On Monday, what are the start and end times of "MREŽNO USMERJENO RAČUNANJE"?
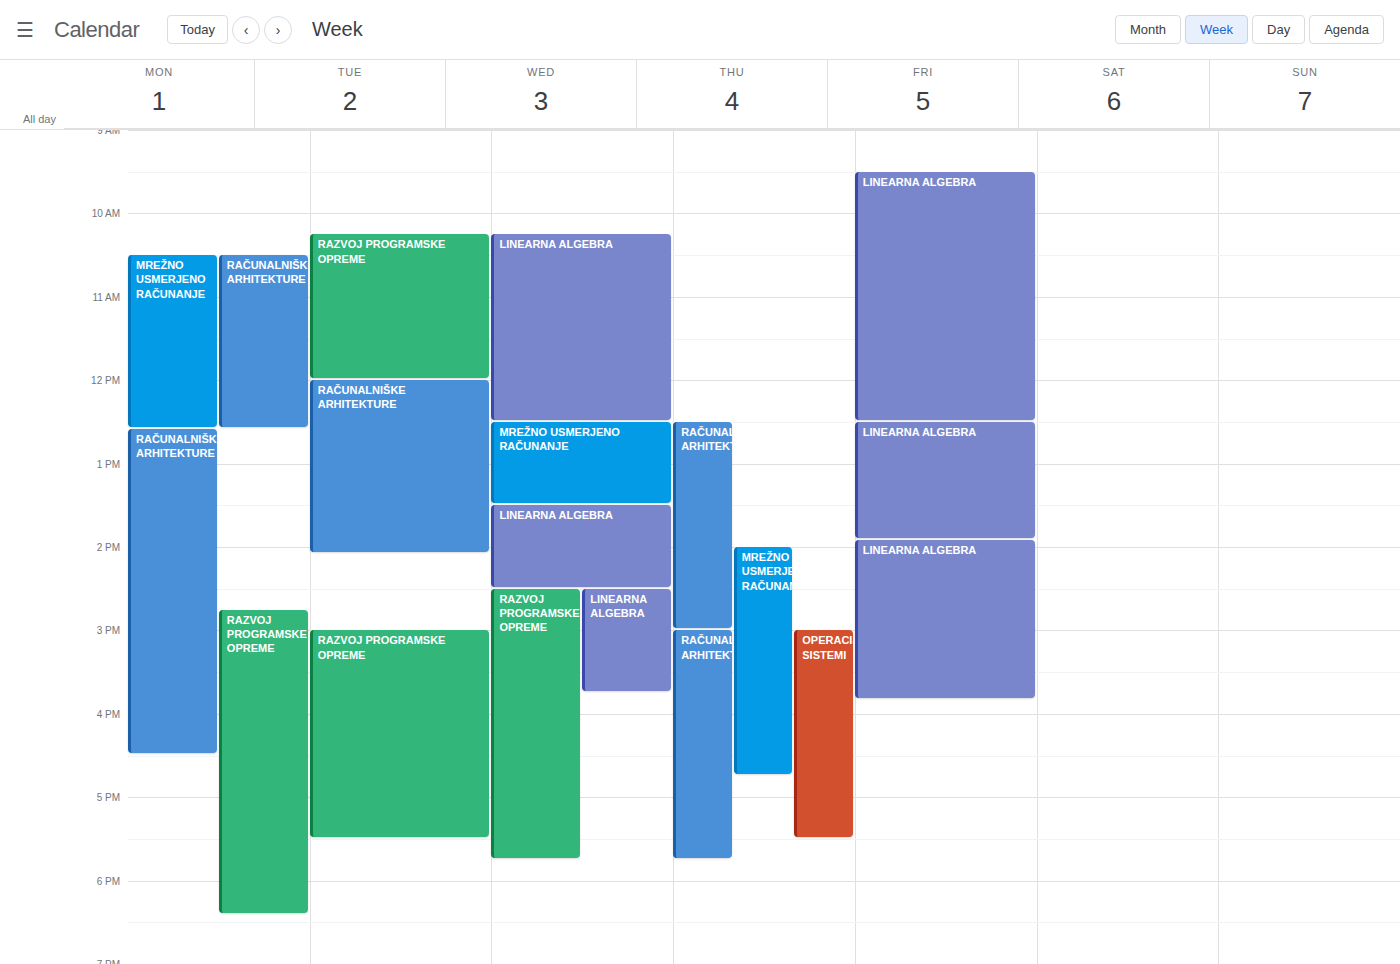
10:30 to 12:35